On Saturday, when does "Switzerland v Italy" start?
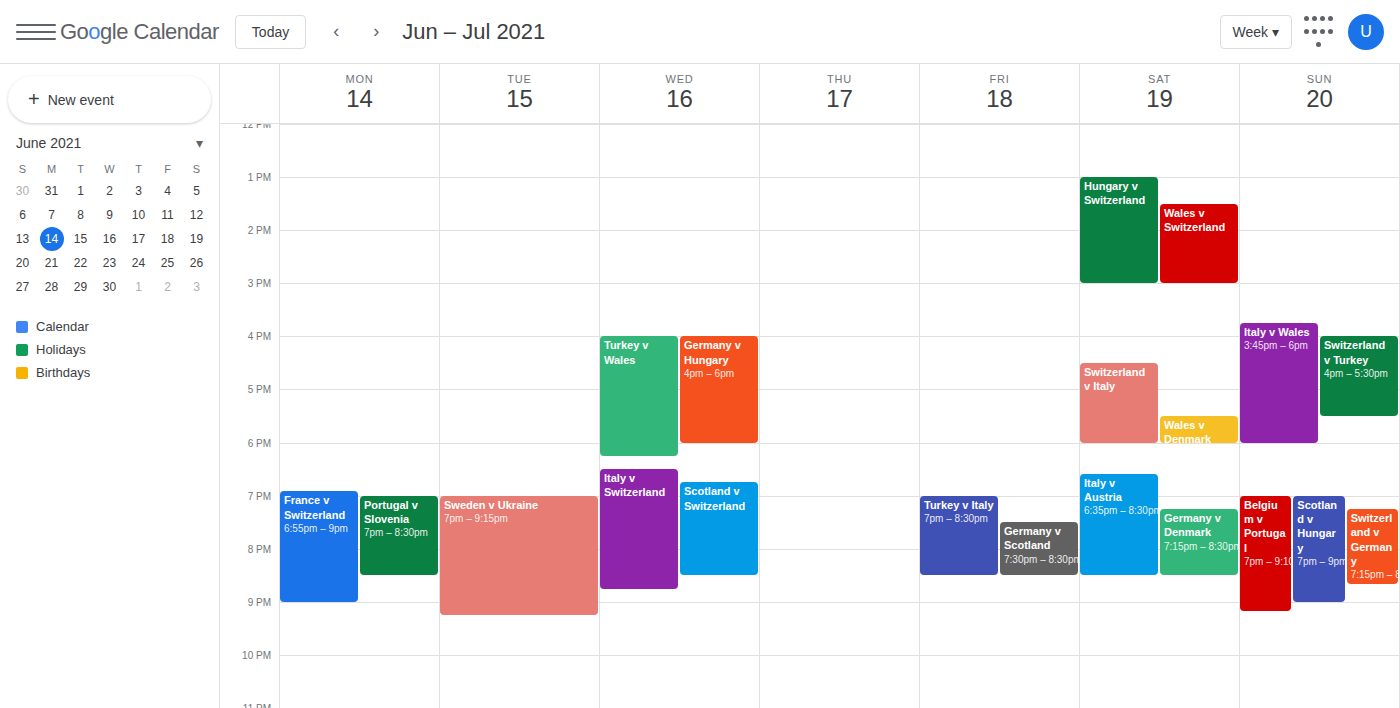
4:30 PM